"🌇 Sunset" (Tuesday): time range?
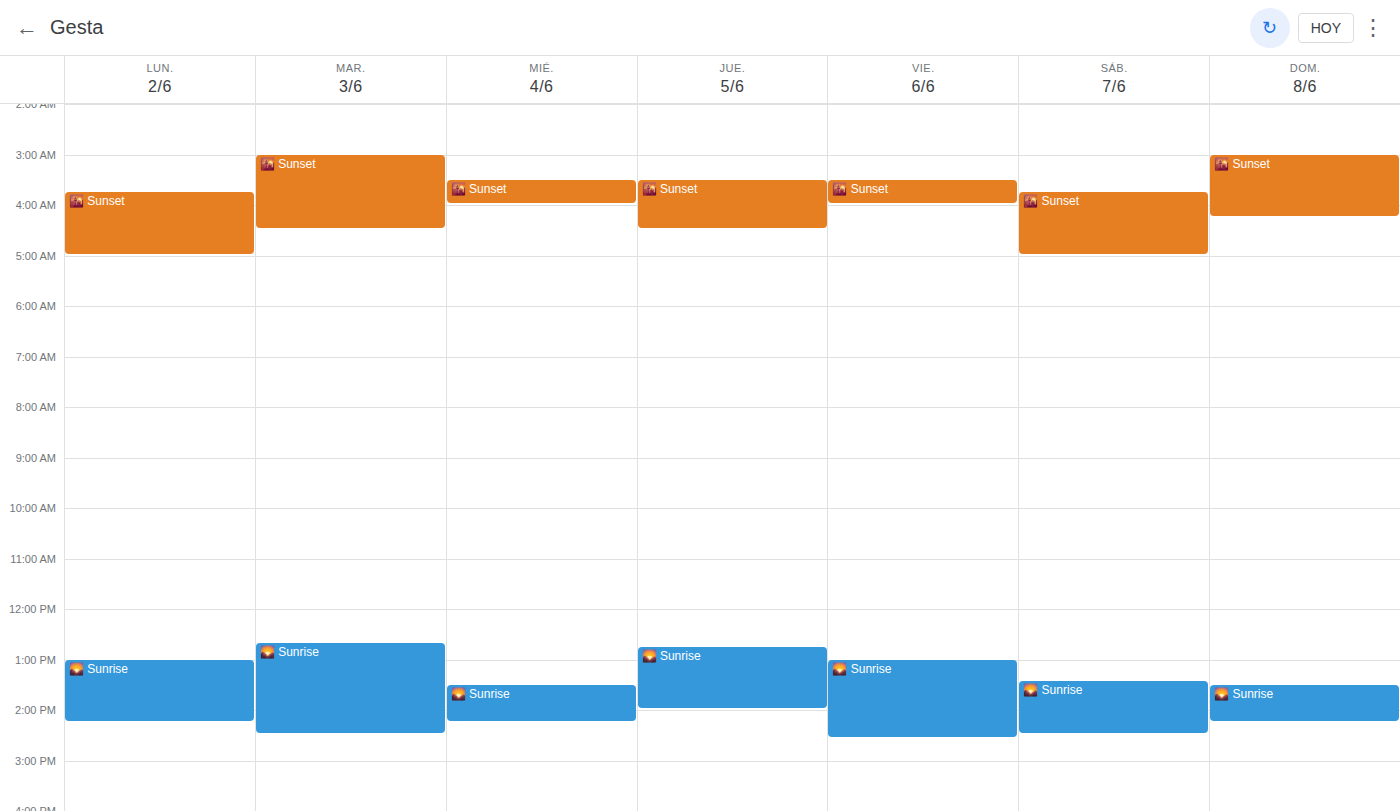
3:00 AM to 4:30 AM